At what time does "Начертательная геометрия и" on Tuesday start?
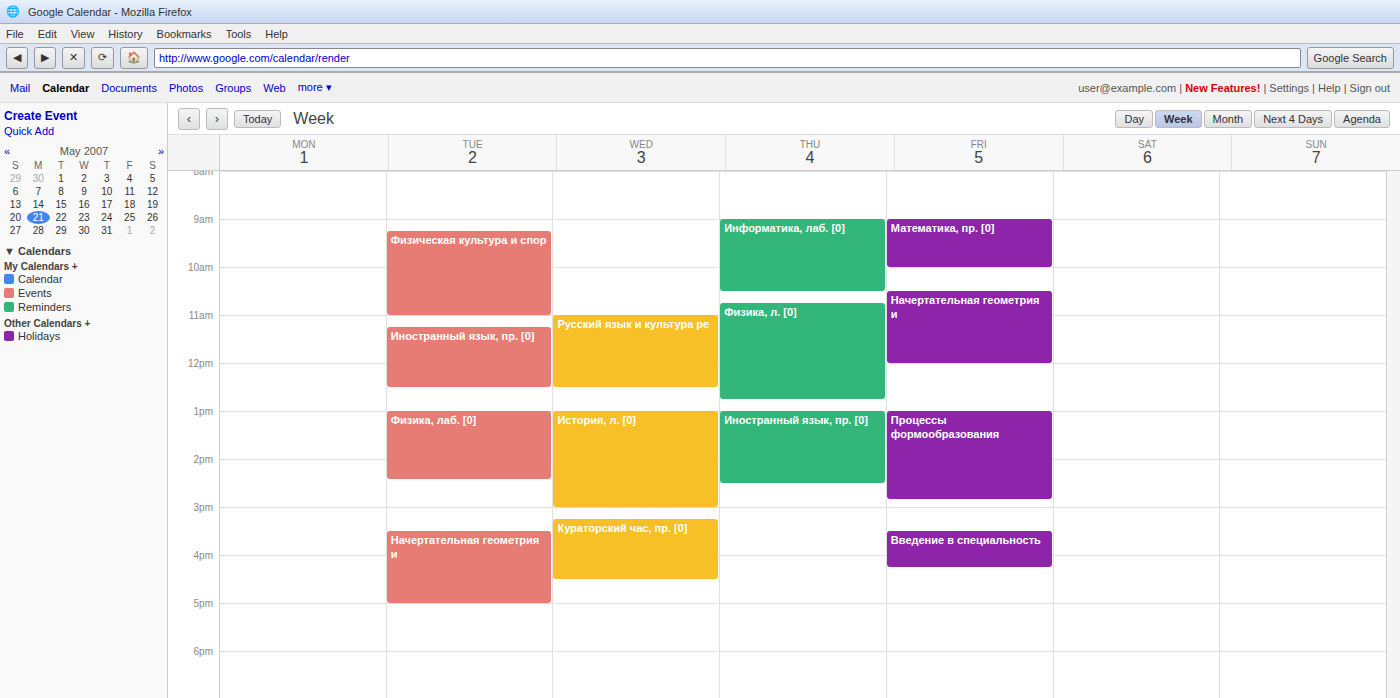
3:30 PM